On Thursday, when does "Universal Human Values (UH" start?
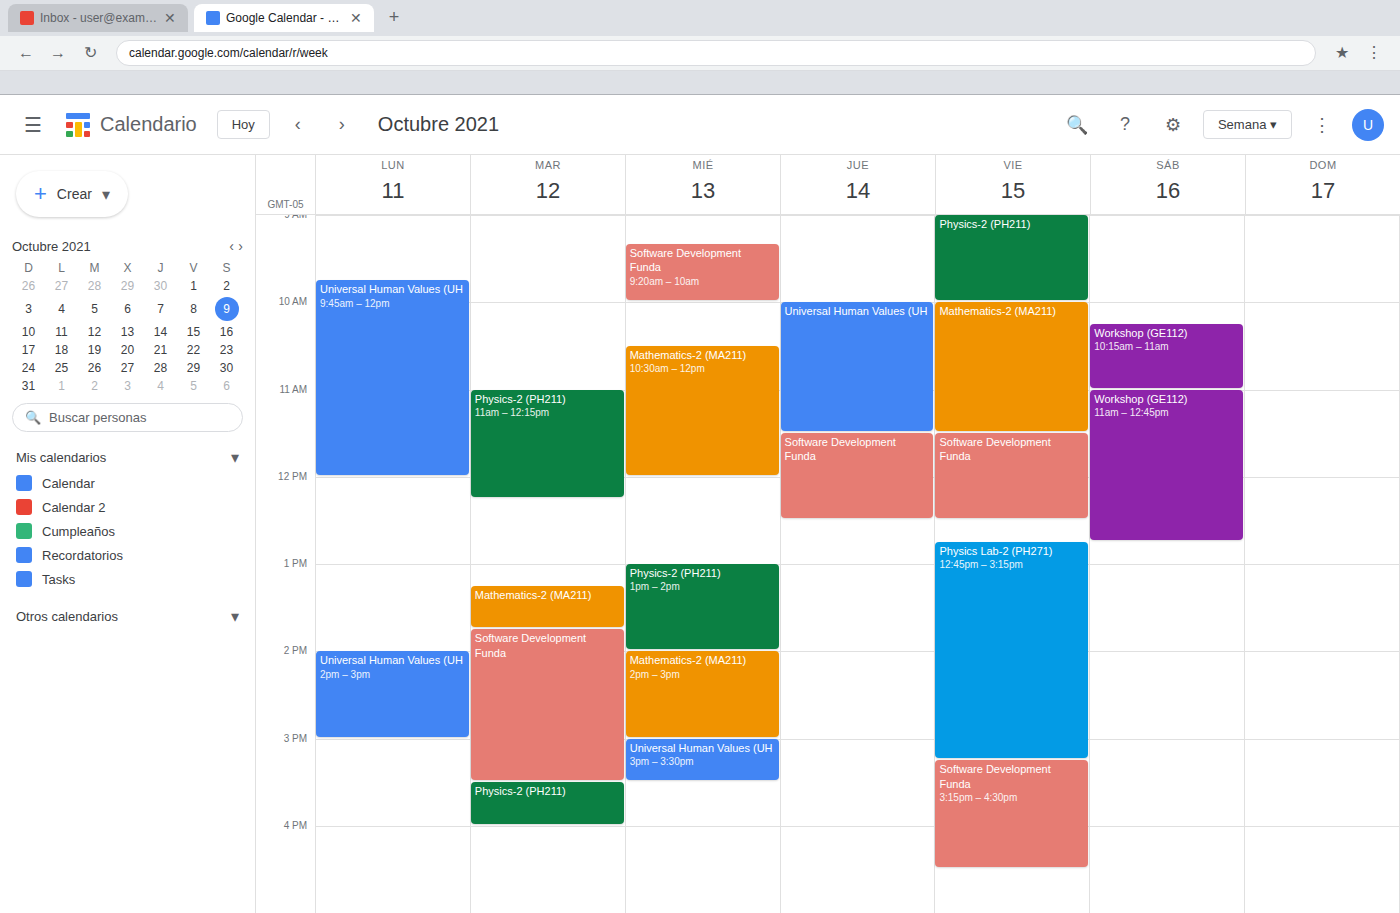
10:00 AM